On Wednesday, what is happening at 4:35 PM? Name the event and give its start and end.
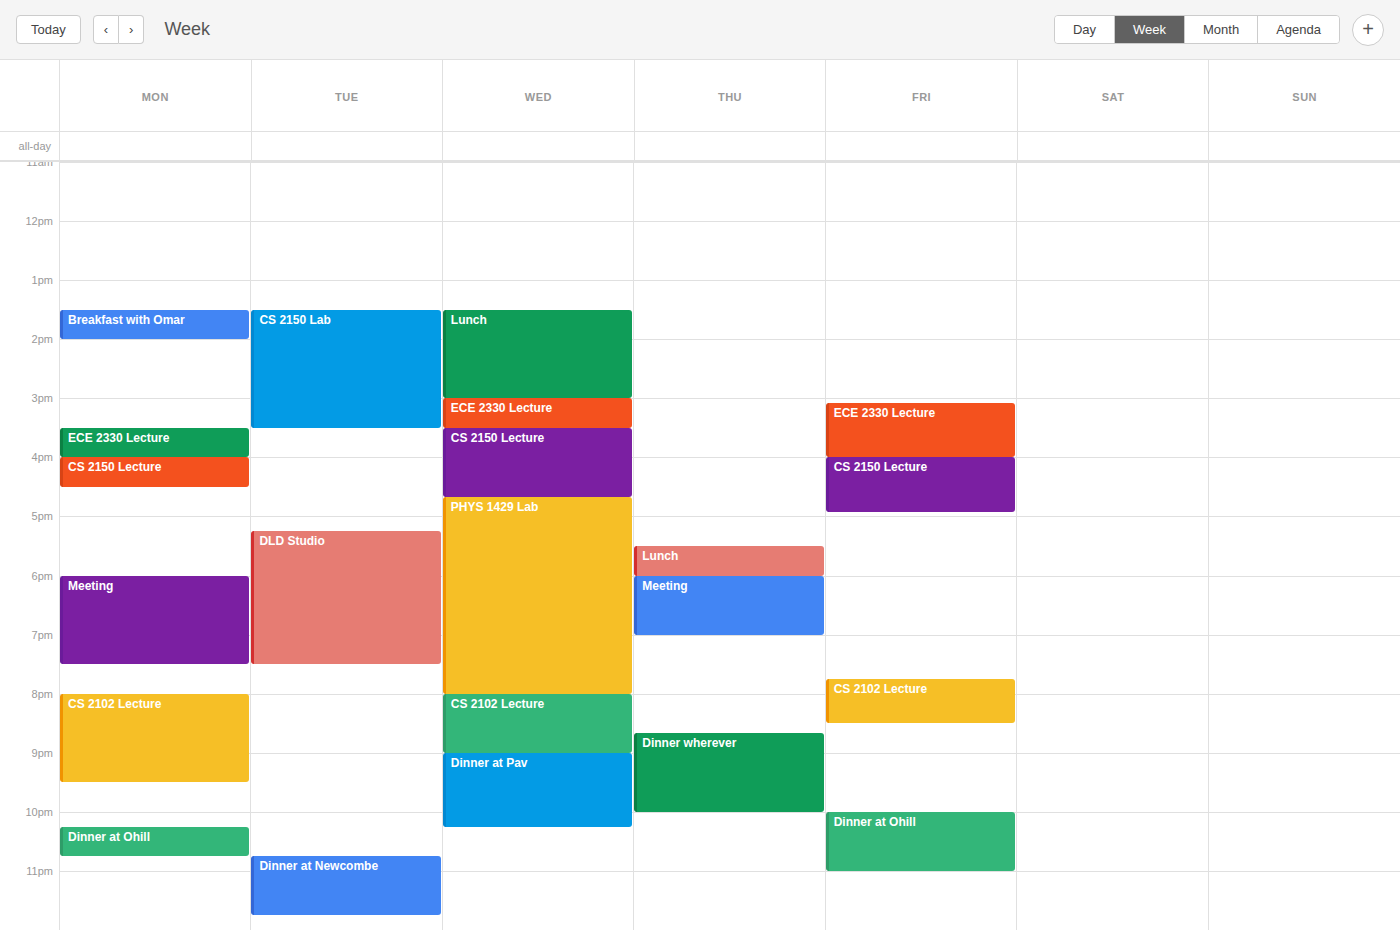
"CS 2150 Lecture", 3:30 PM to 4:40 PM